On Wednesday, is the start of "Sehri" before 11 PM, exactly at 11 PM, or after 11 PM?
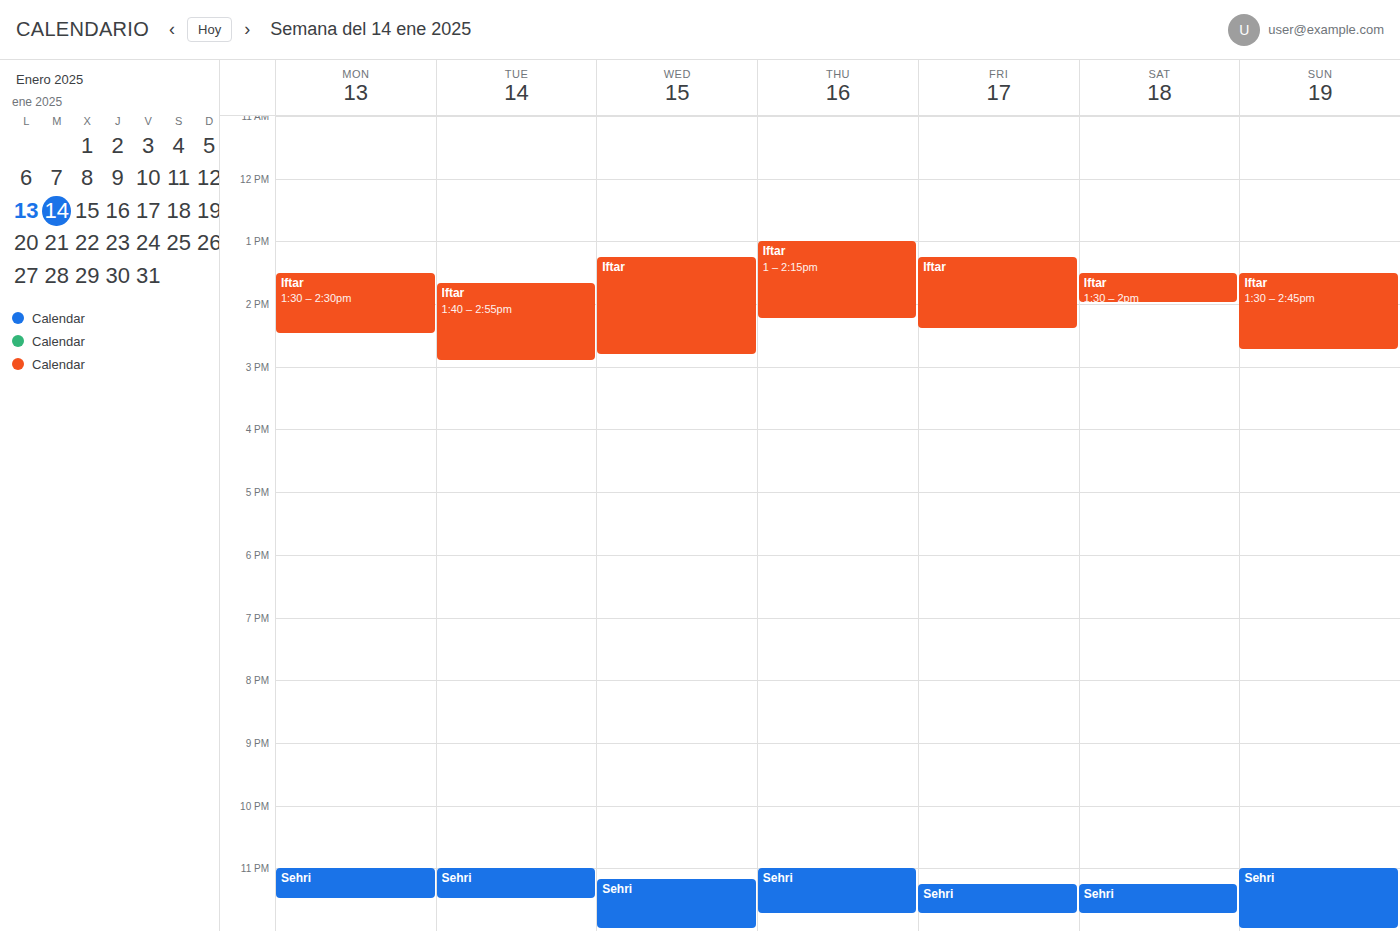
11:10 PM -- after 11 PM, 10 minutes below the 11 PM line.